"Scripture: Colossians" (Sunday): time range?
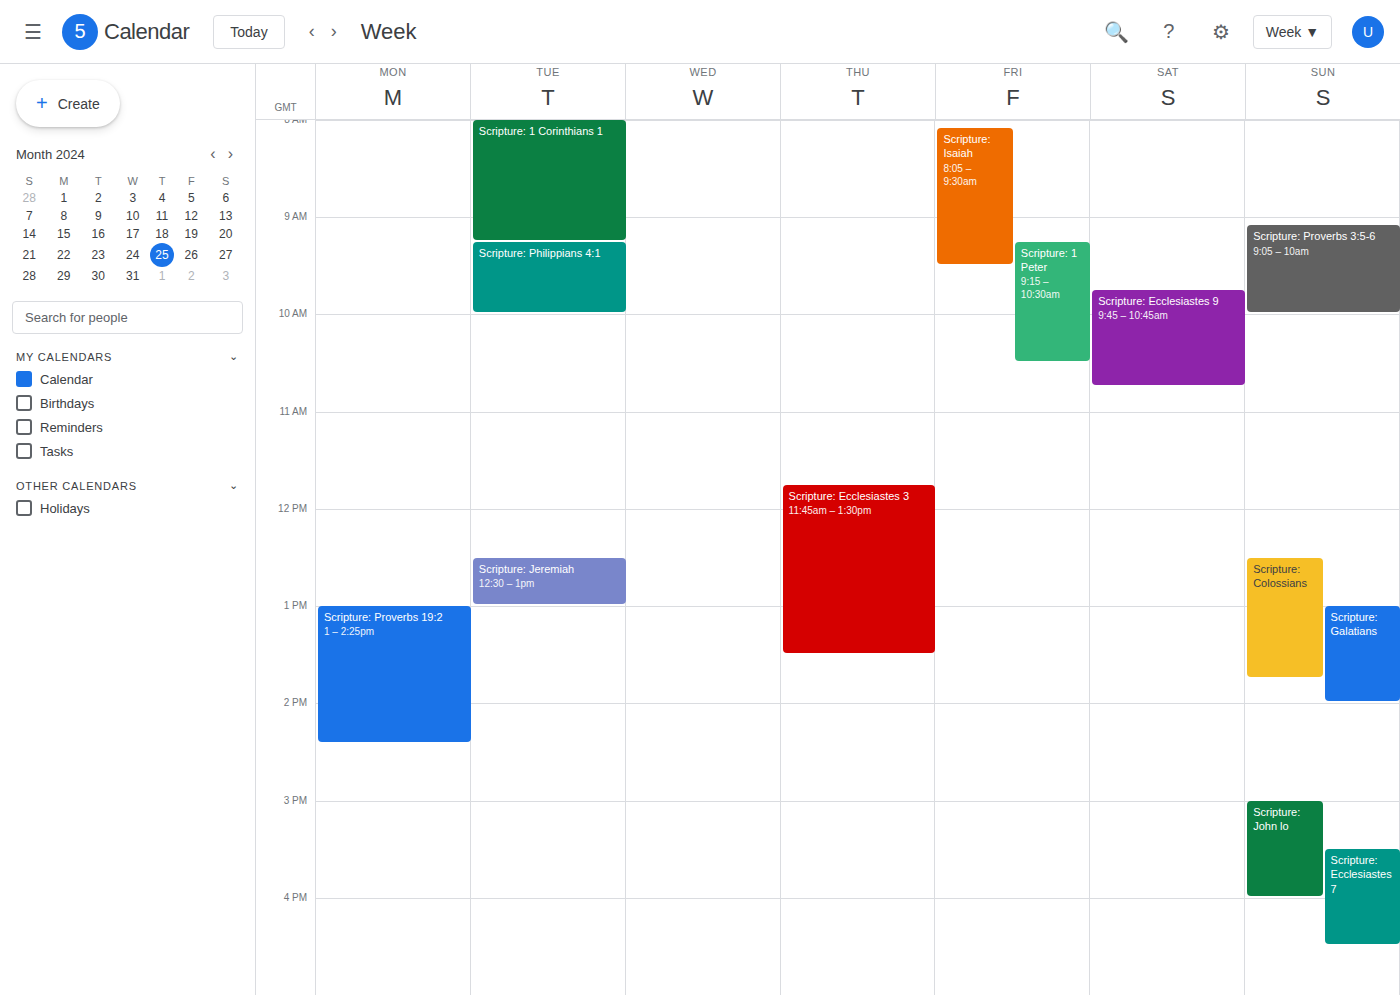
12:30 PM to 1:45 PM